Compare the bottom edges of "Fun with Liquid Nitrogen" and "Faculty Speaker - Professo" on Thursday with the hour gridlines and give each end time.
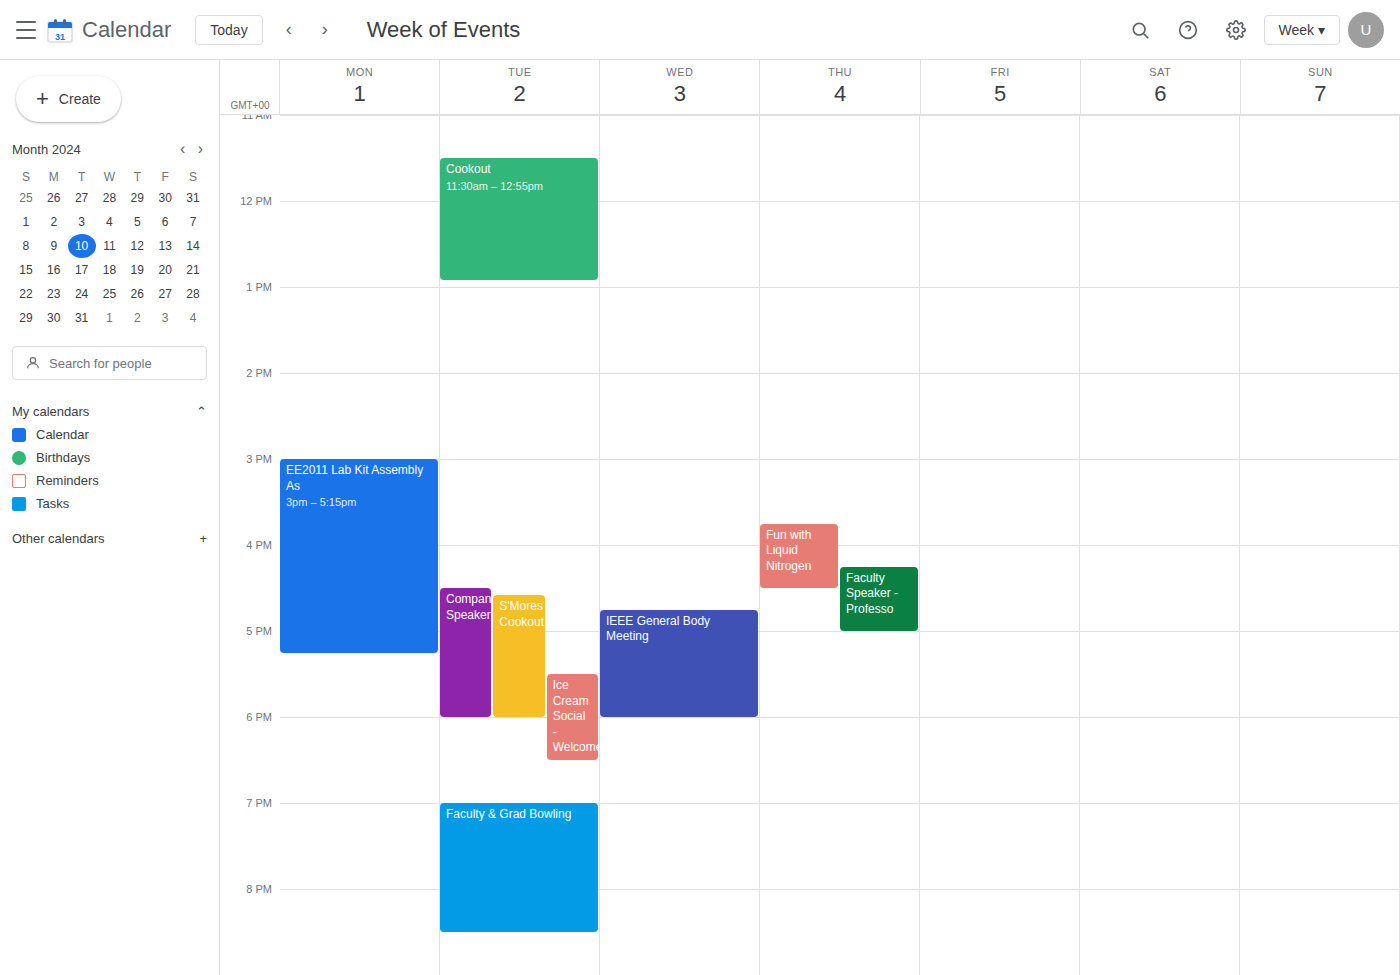
"Fun with Liquid Nitrogen": 4:30 PM, halfway between the 4 PM and 5 PM lines. "Faculty Speaker - Professo": 5:00 PM, exactly on the 5 PM line.